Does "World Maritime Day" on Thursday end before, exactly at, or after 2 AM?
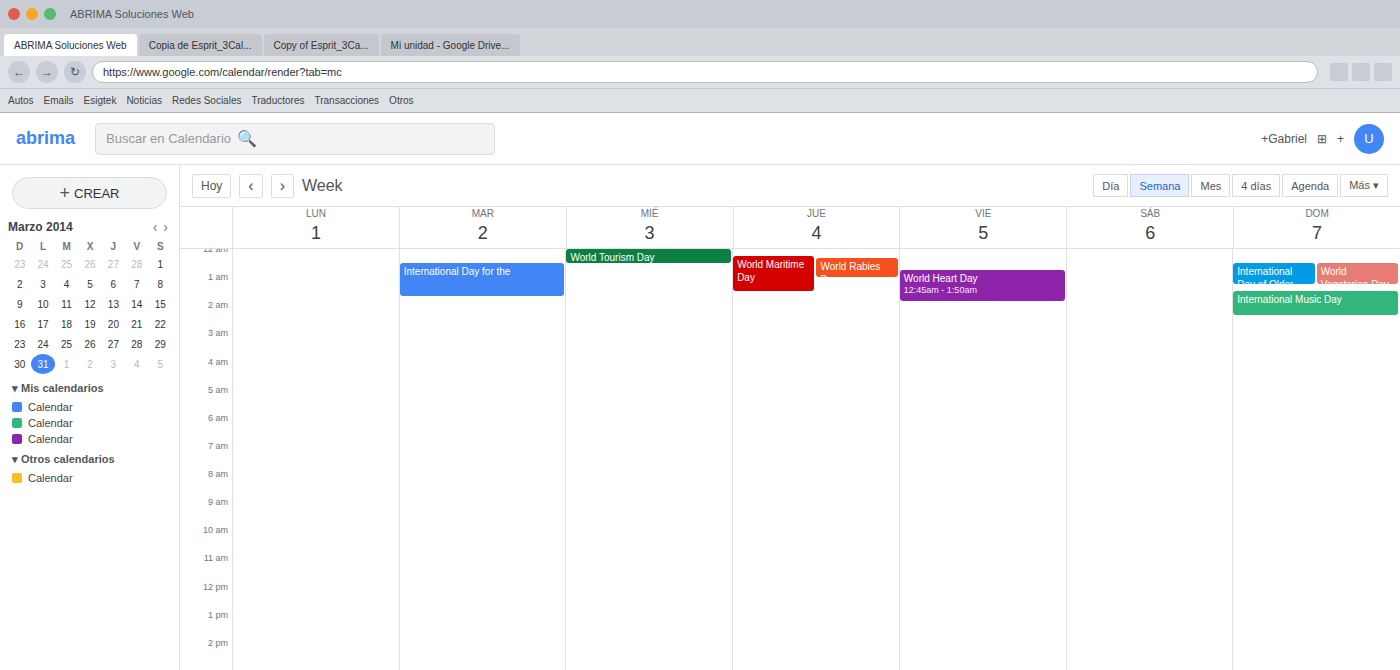
1:30 AM -- before 2 AM, 30 minutes above the 2 AM line.